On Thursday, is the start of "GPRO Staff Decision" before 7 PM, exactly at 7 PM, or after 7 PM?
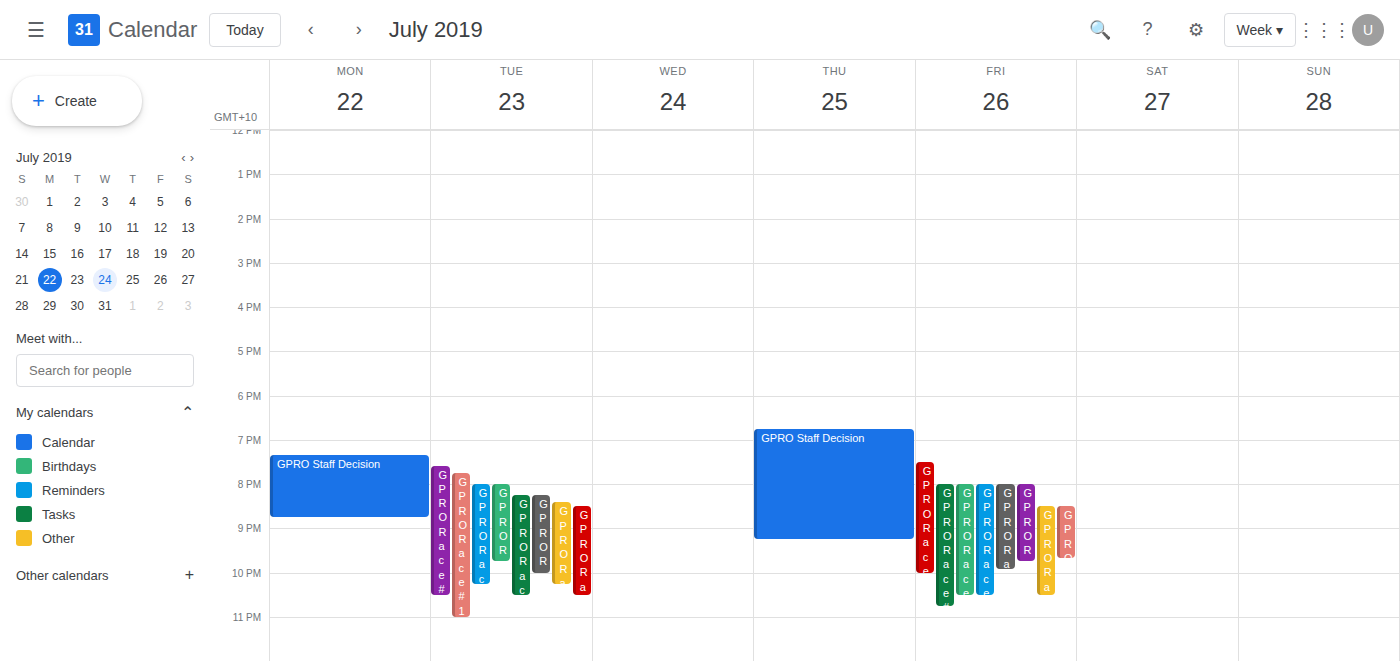
6:45 PM -- before 7 PM, 15 minutes above the 7 PM line.